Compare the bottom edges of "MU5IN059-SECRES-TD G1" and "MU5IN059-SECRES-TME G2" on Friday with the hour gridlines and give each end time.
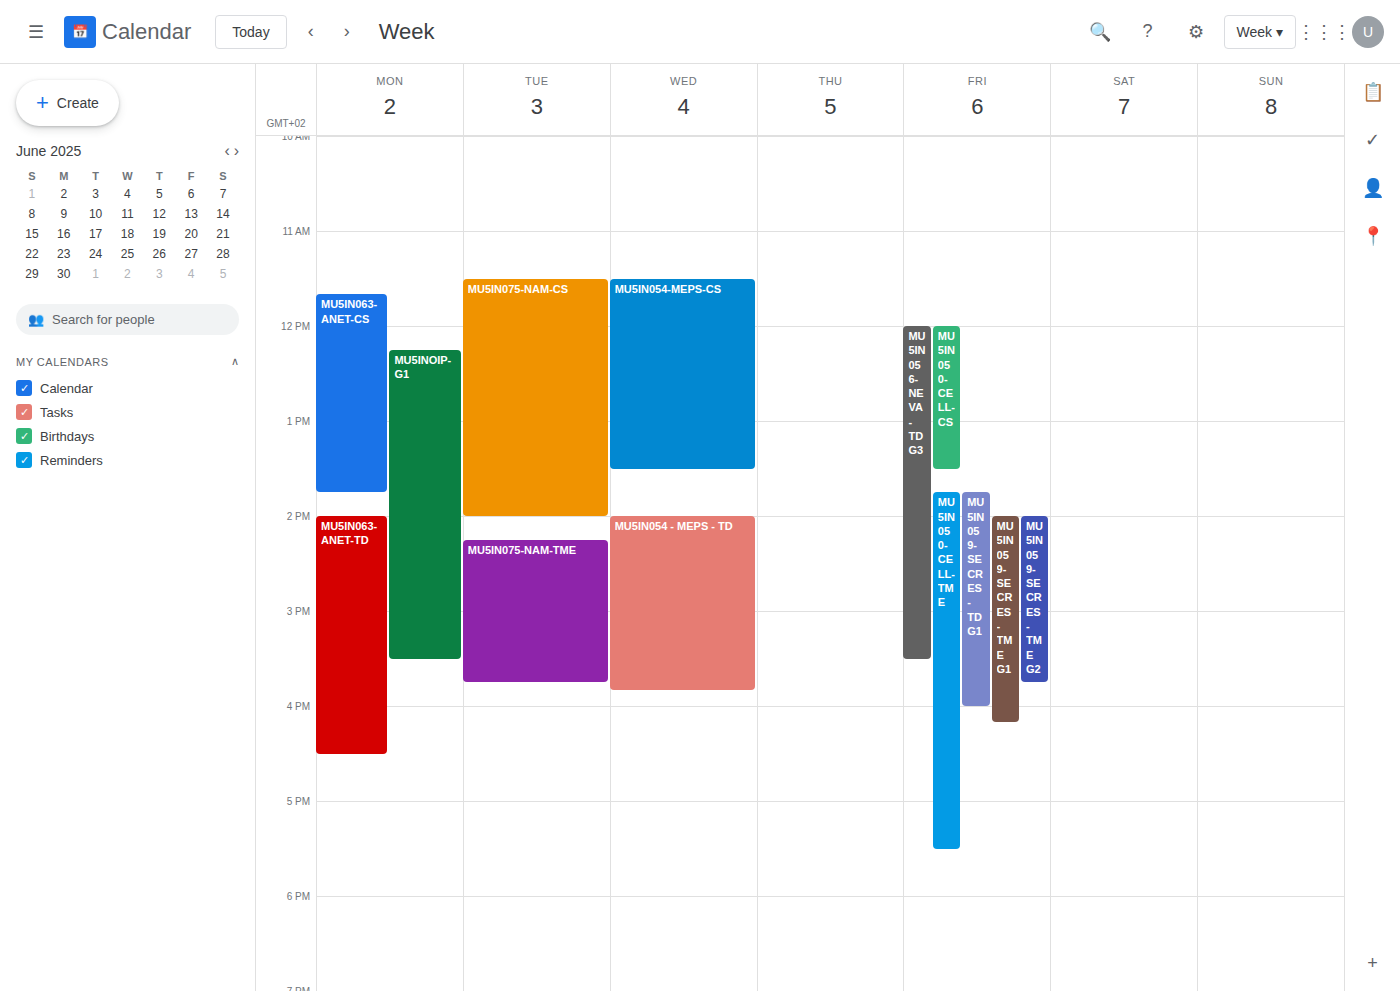
"MU5IN059-SECRES-TD G1": 16:00, exactly on the 16:00 line. "MU5IN059-SECRES-TME G2": 15:45, neither: three quarters of the way from the 15:00 line to the 16:00 line.